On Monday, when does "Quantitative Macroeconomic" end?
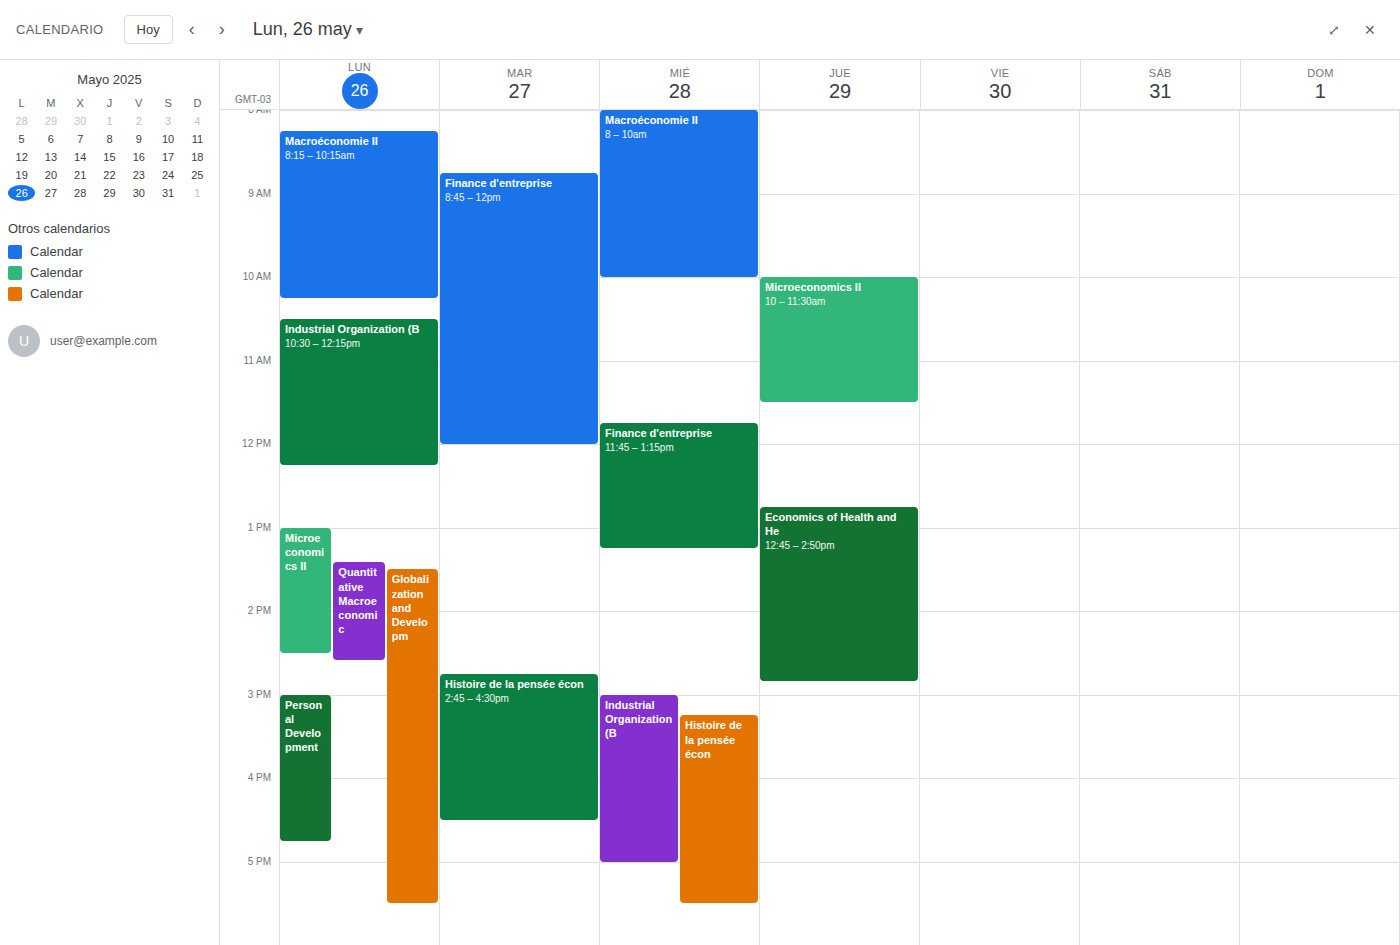
2:35 PM